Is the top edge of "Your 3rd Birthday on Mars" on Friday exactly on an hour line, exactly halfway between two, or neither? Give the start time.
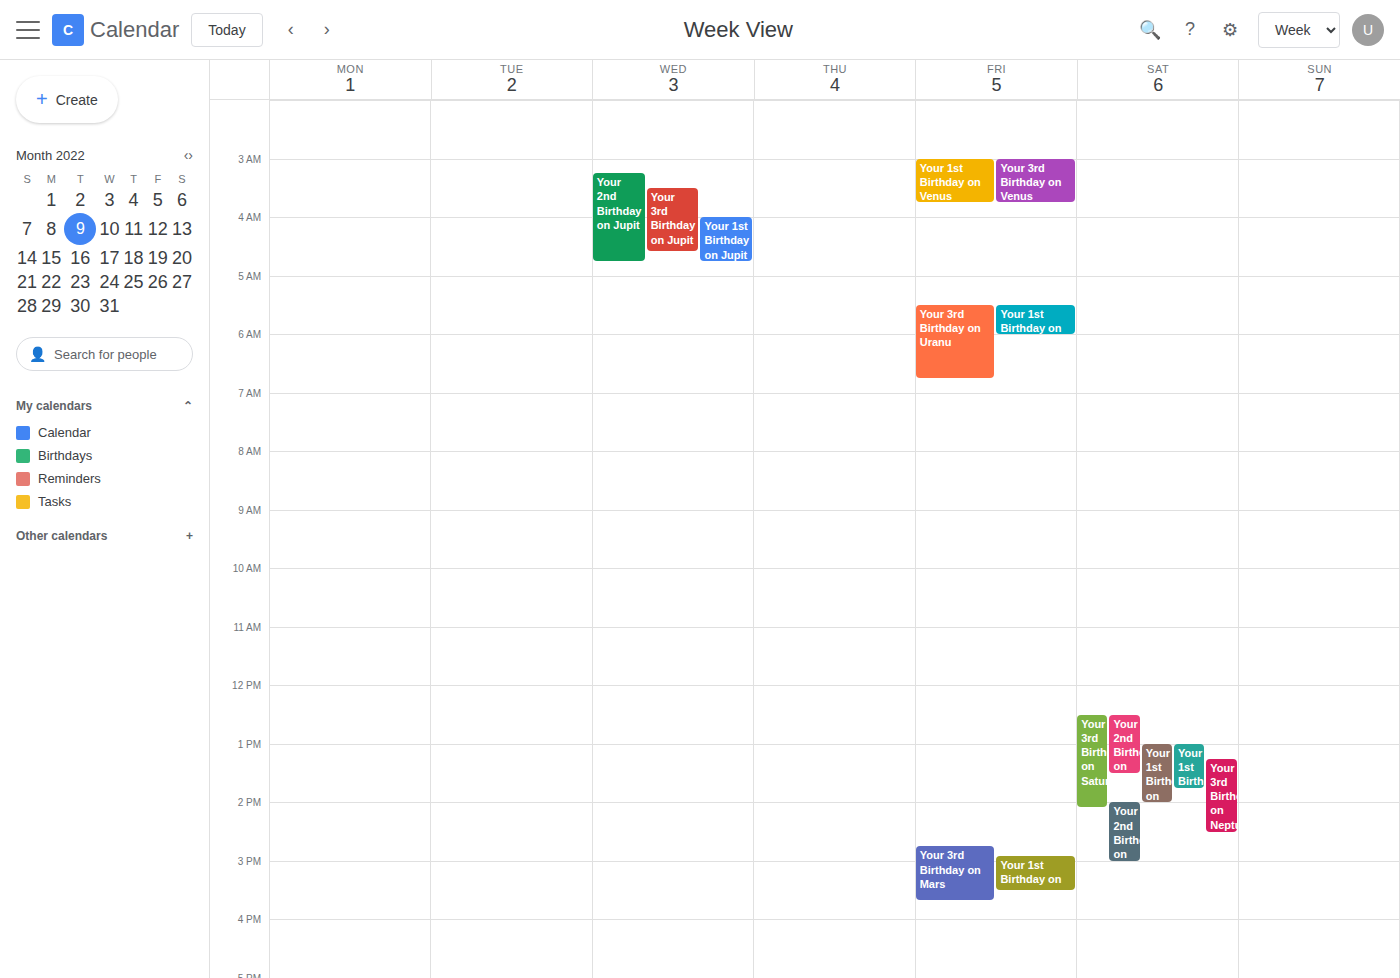
14:45 -- neither: three quarters of the way from the 14:00 line to the 15:00 line.